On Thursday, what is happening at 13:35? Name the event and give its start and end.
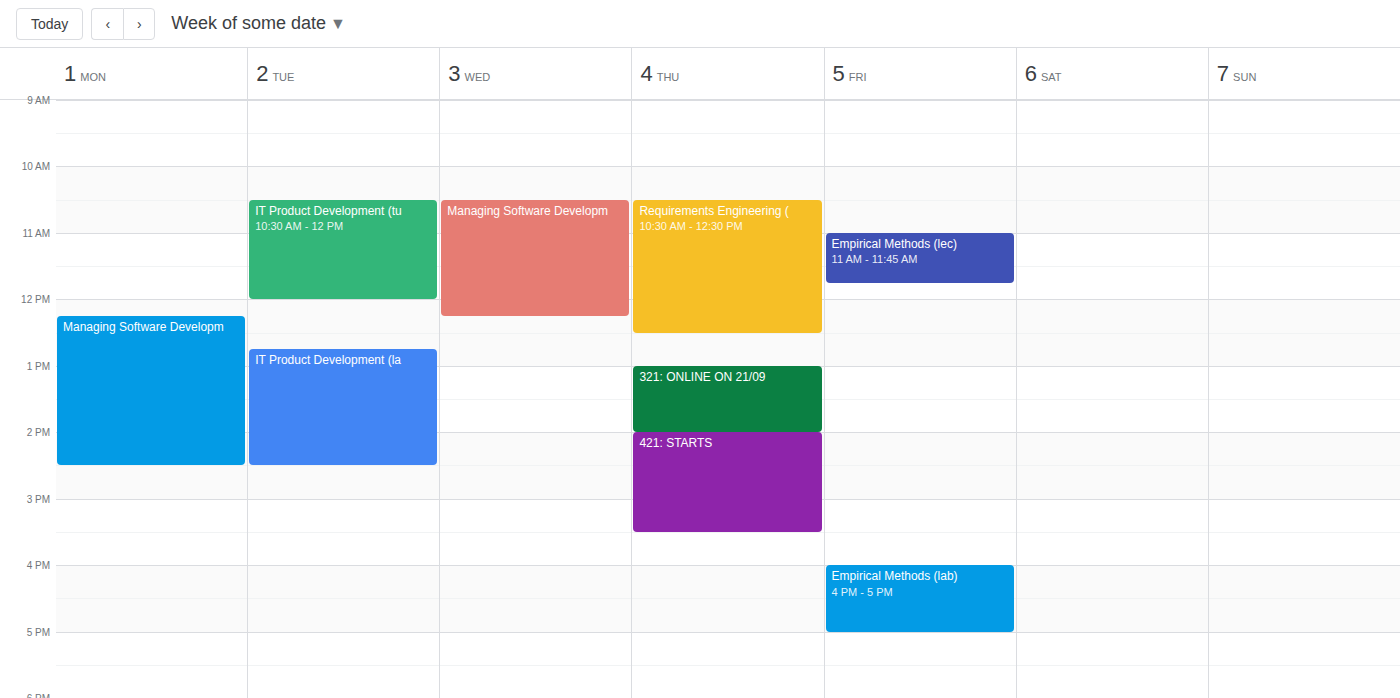
"321: ONLINE ON 21/09", 13:00 to 14:00